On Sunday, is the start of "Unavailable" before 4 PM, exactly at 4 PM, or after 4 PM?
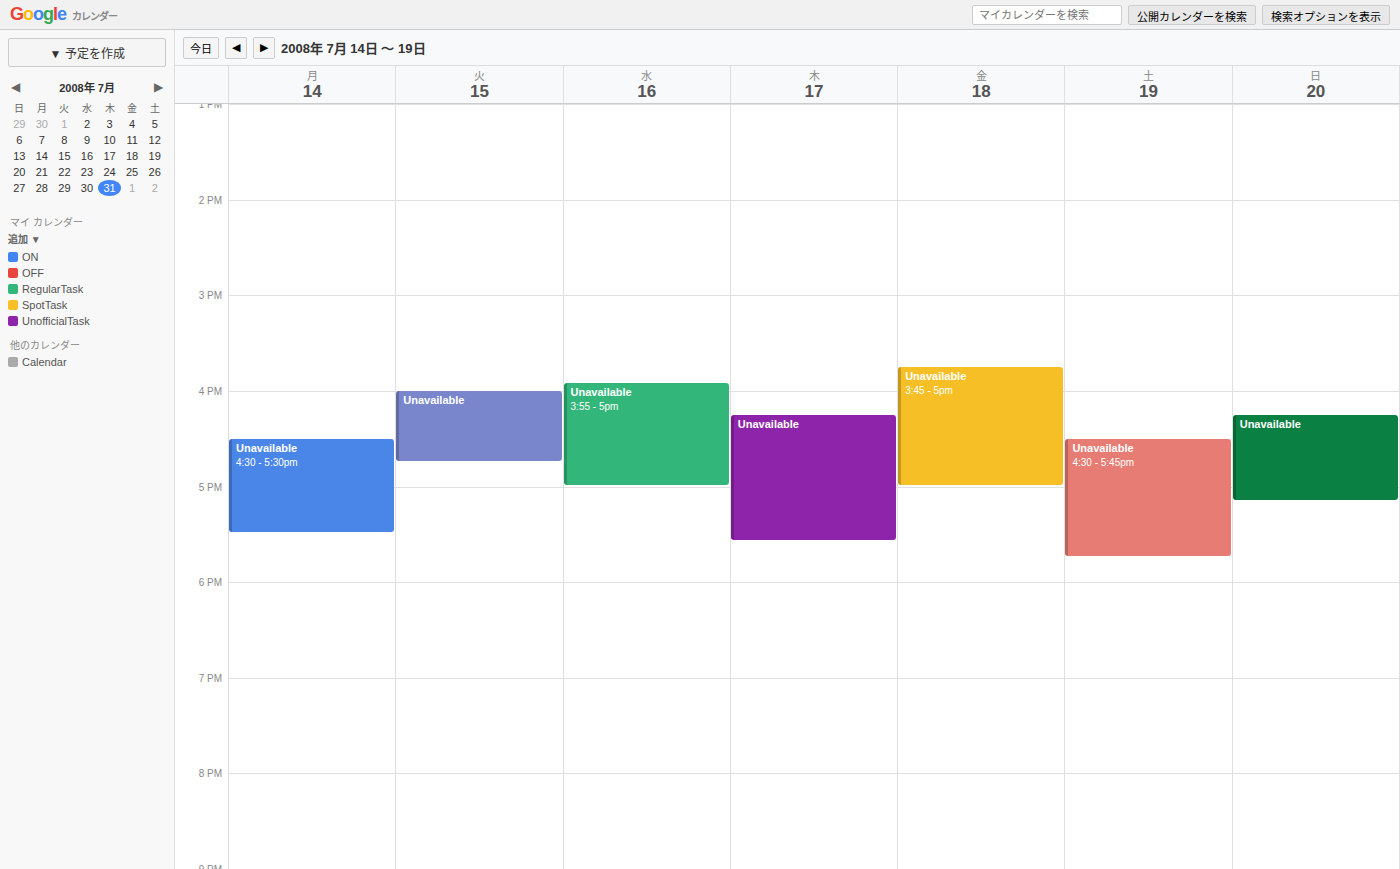
4:15 PM -- after 4 PM, 15 minutes below the 4 PM line.